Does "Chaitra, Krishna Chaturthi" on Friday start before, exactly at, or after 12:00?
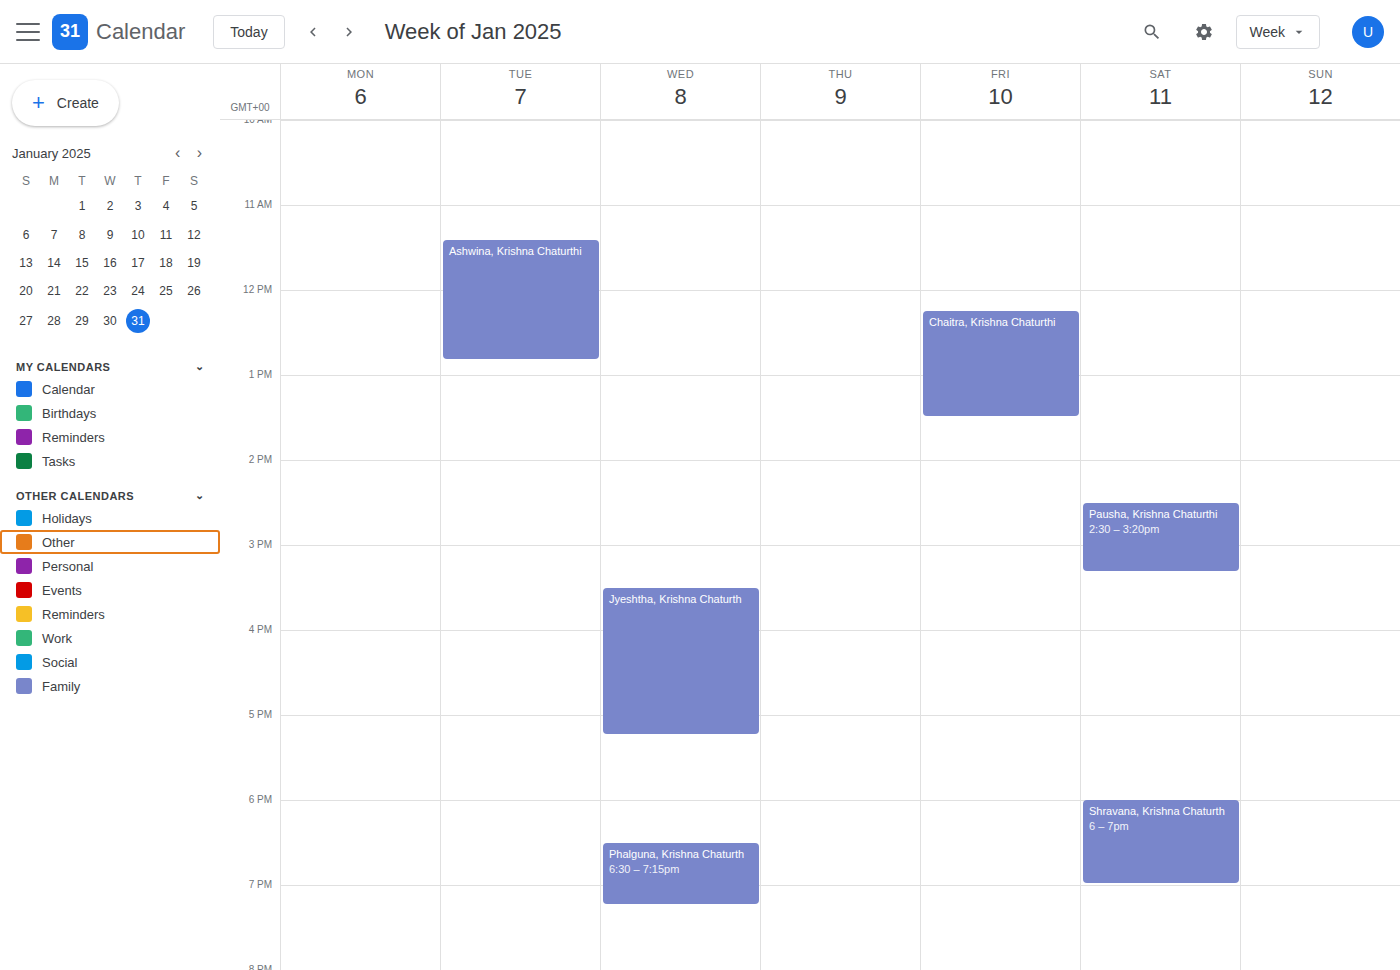
12:15 -- after 12:00, 15 minutes below the 12:00 line.